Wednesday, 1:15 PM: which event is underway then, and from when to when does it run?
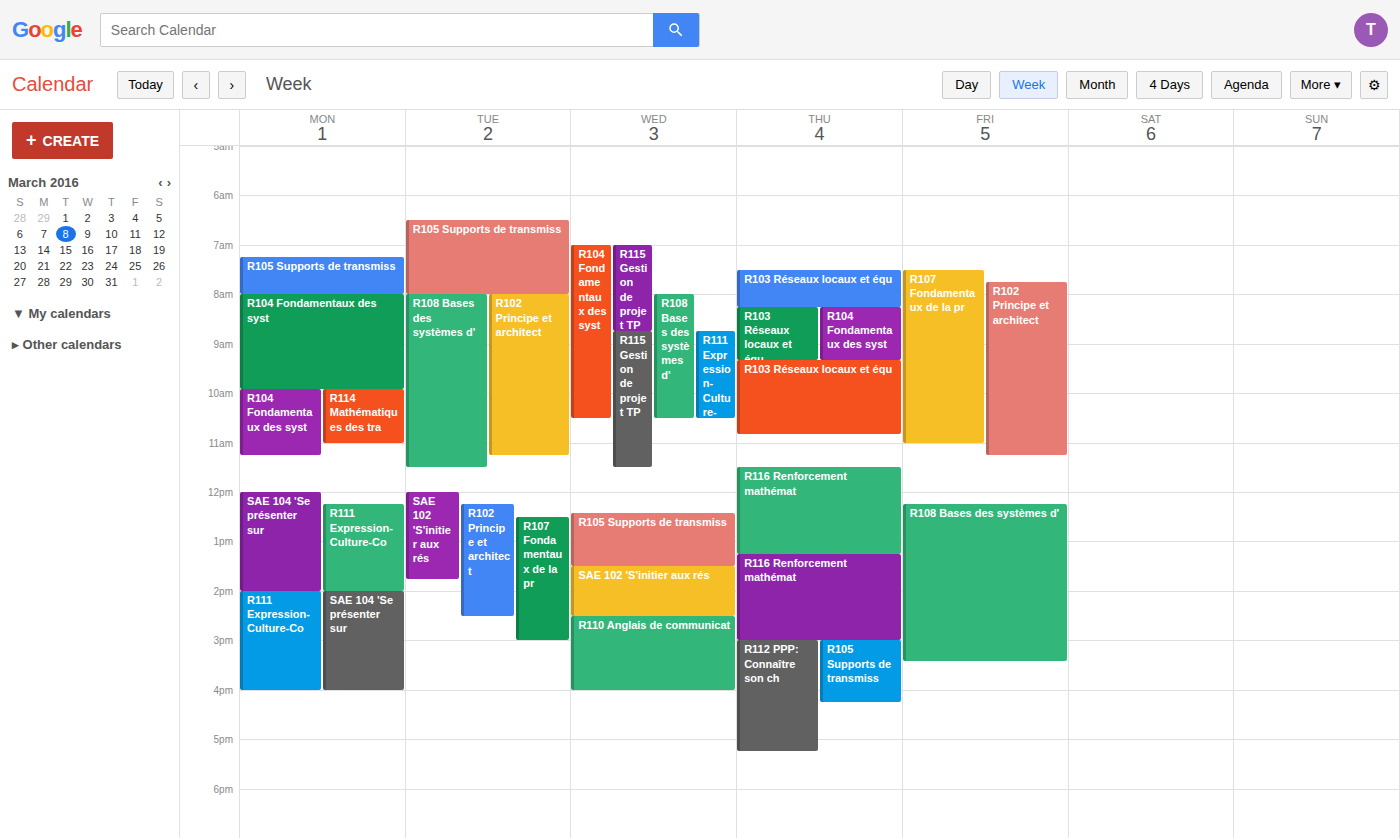
"R105 Supports de transmiss", 12:25 PM to 1:30 PM